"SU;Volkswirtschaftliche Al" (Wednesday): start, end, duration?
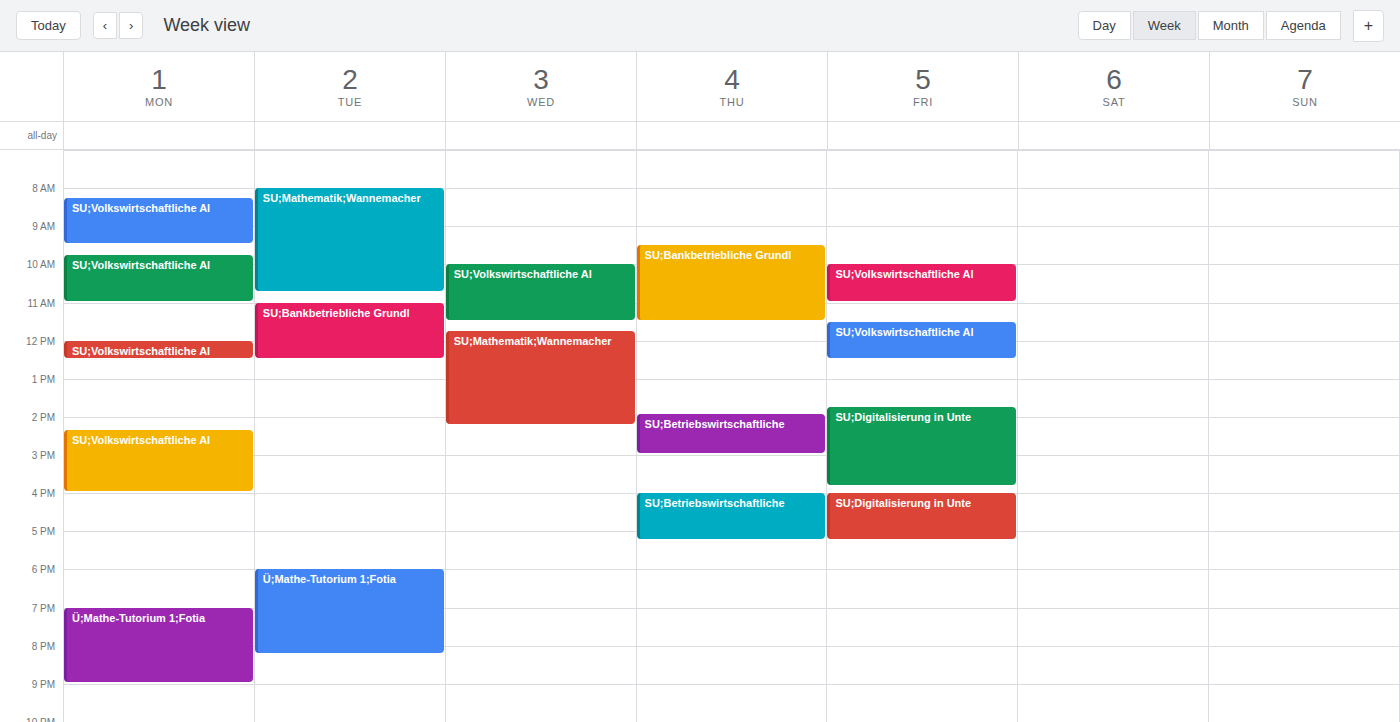
10:00 AM to 11:30 AM, 1 hour 30 minutes